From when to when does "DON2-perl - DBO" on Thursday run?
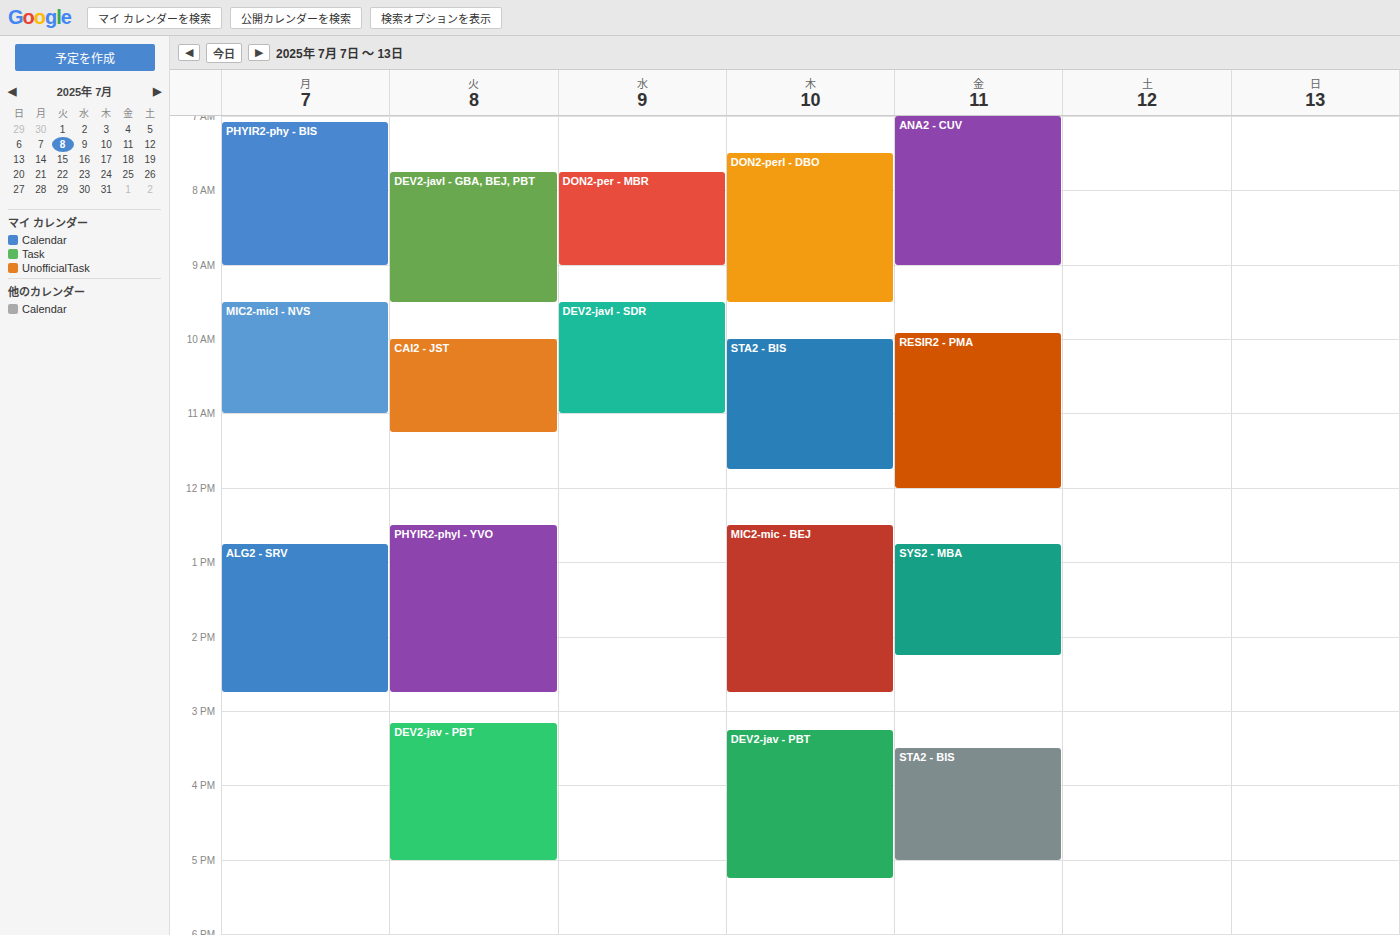
7:30 AM to 9:30 AM